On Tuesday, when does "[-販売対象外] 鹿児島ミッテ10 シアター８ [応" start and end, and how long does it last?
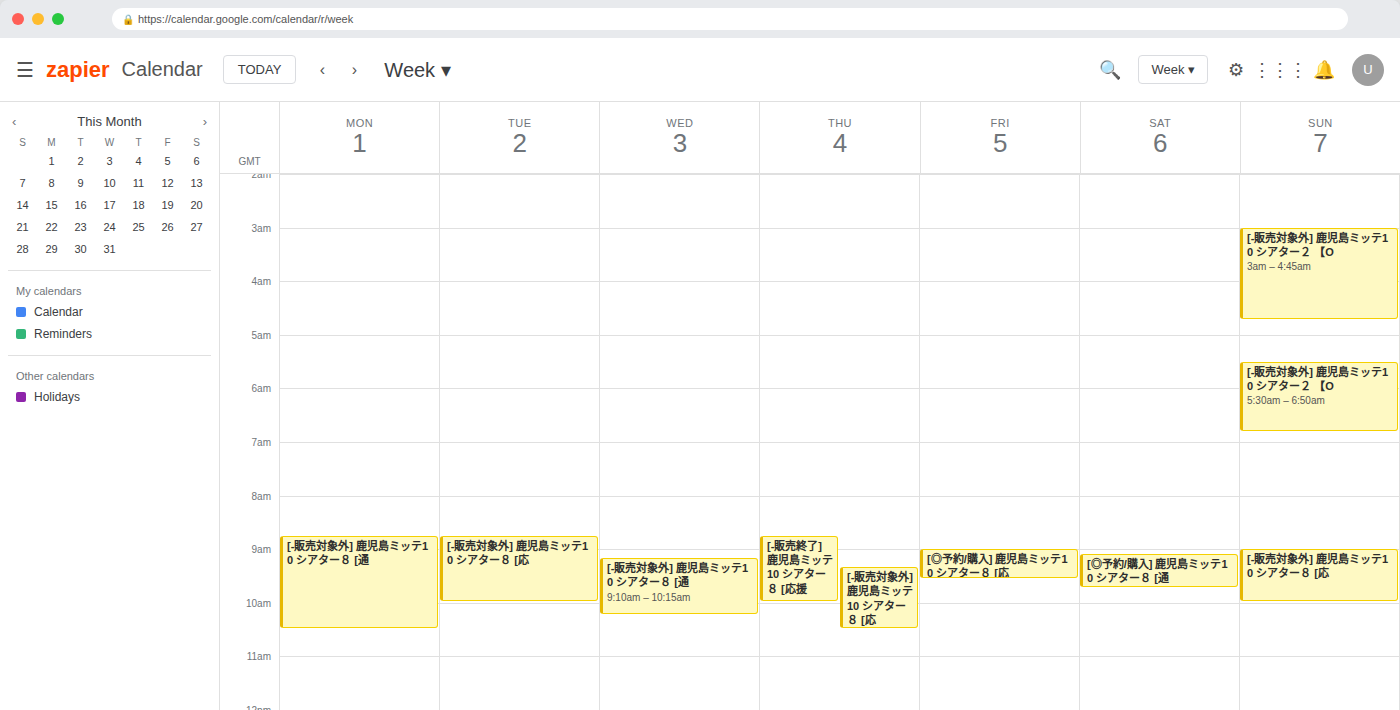
8:45 AM to 10:00 AM, 1 hour 15 minutes